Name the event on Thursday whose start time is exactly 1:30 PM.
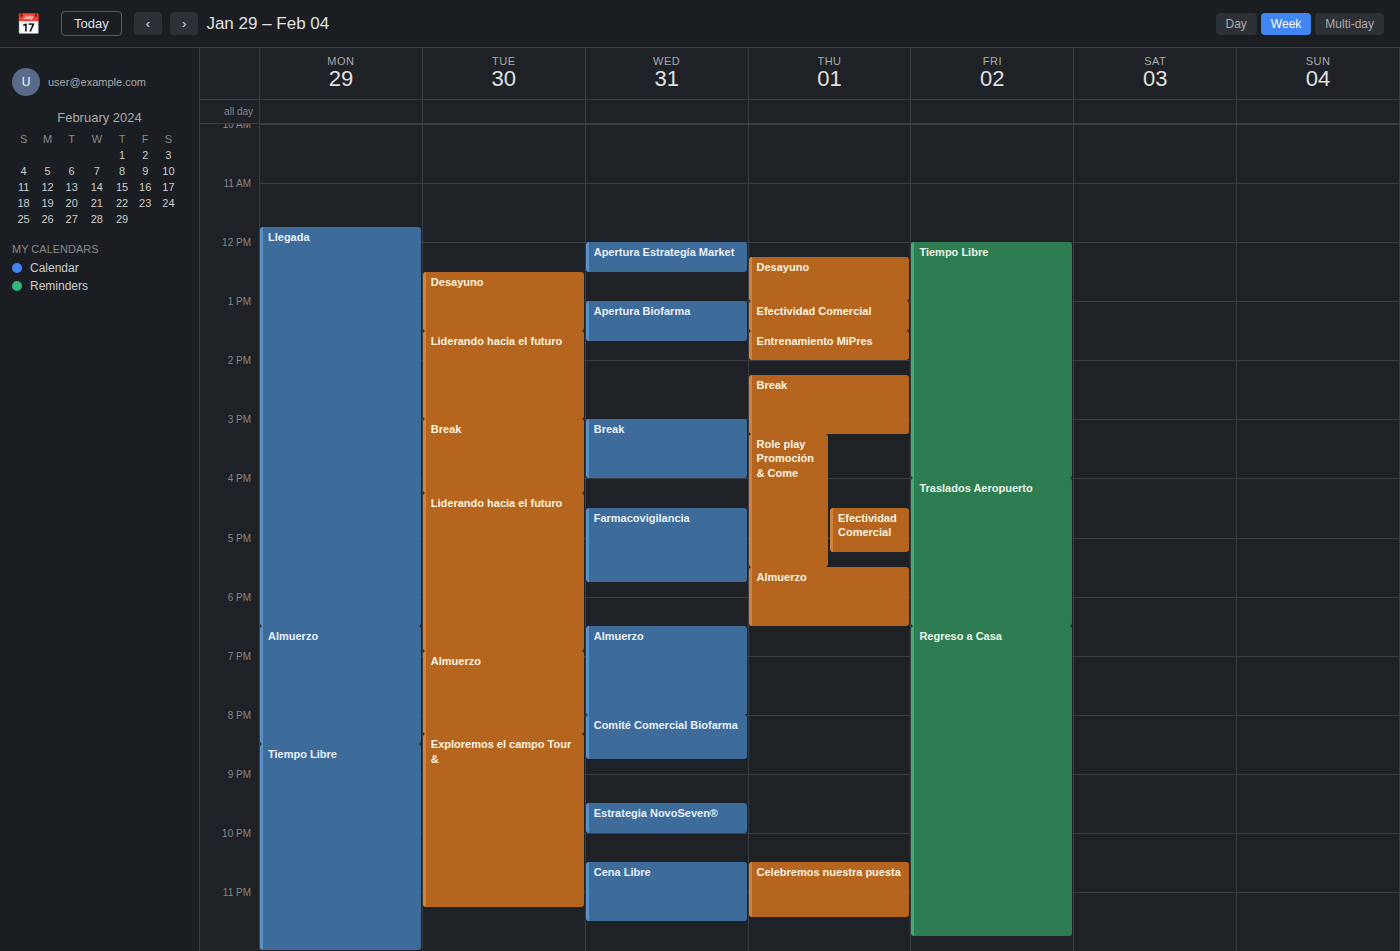
"Entrenamiento MiPres"